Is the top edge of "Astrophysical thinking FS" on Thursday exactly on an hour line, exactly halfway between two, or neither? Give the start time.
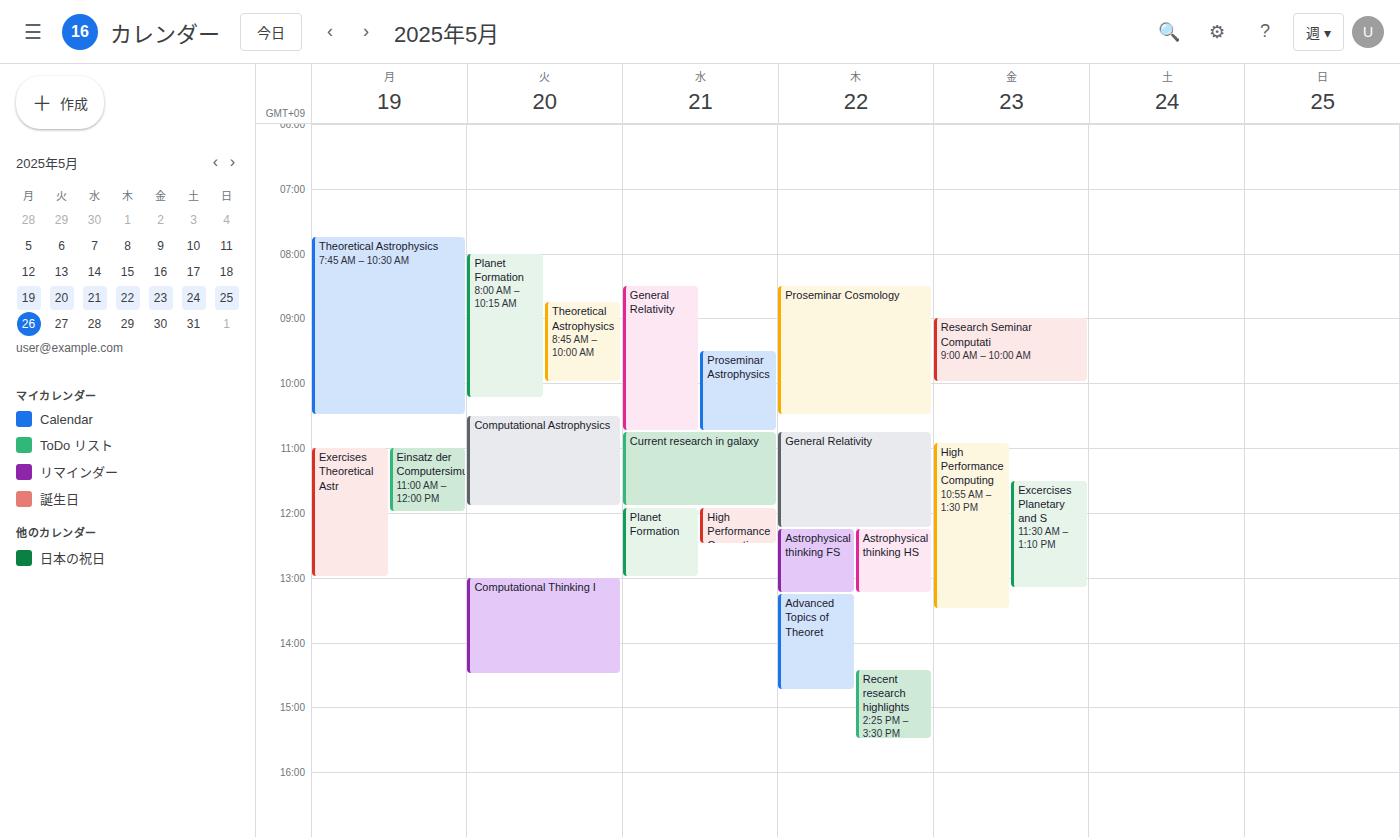
12:15 PM -- neither: a quarter of the way from the 12 PM line to the 1 PM line.